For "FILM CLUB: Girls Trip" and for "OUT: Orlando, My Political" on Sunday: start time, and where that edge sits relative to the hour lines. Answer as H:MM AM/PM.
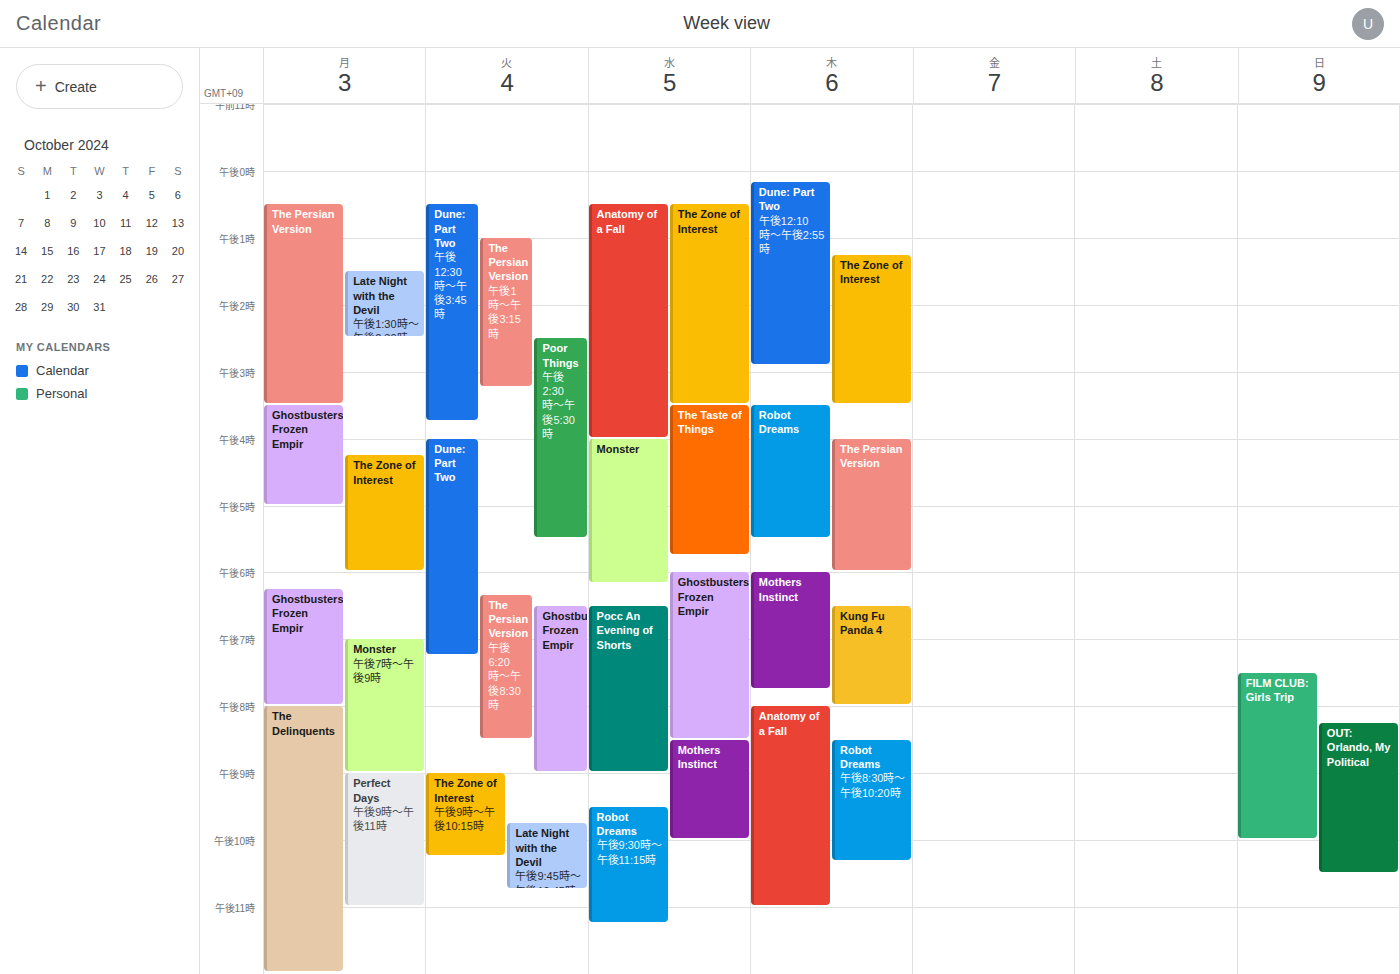
"FILM CLUB: Girls Trip": 7:30 PM, halfway between the 7 PM and 8 PM lines. "OUT: Orlando, My Political": 8:15 PM, neither: a quarter of the way from the 8 PM line to the 9 PM line.